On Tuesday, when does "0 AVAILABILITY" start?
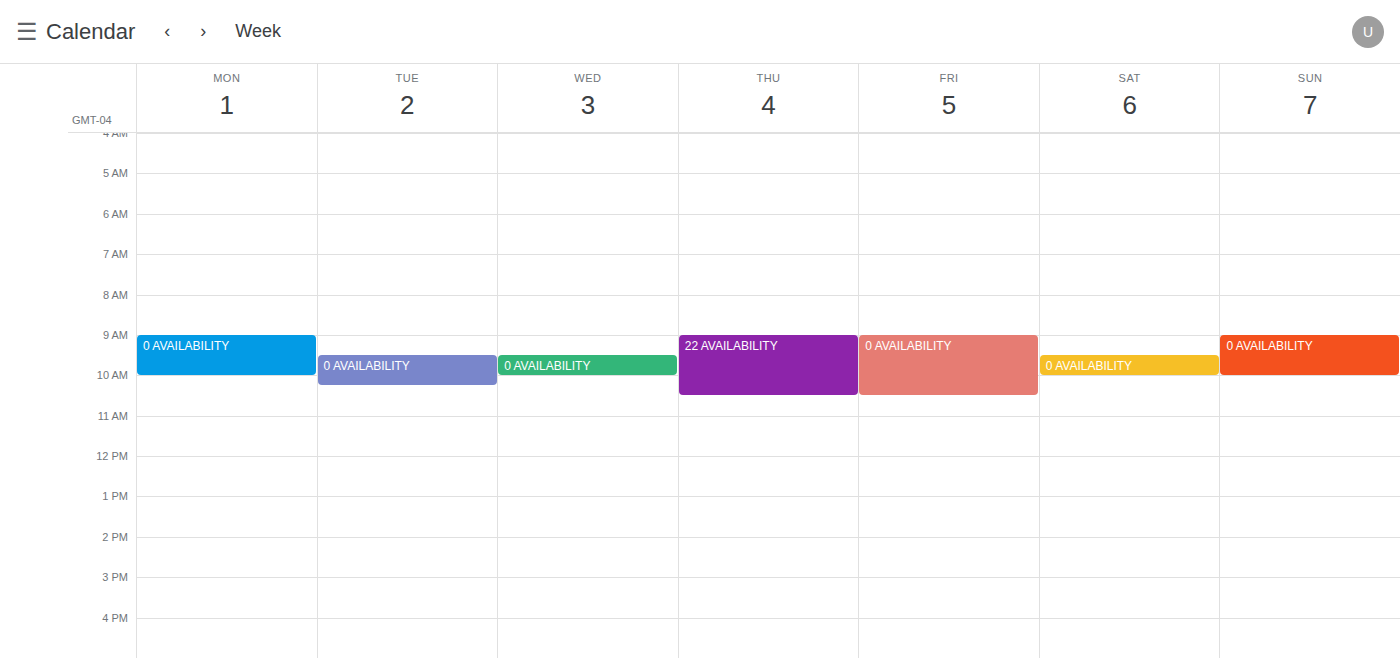
9:30 AM